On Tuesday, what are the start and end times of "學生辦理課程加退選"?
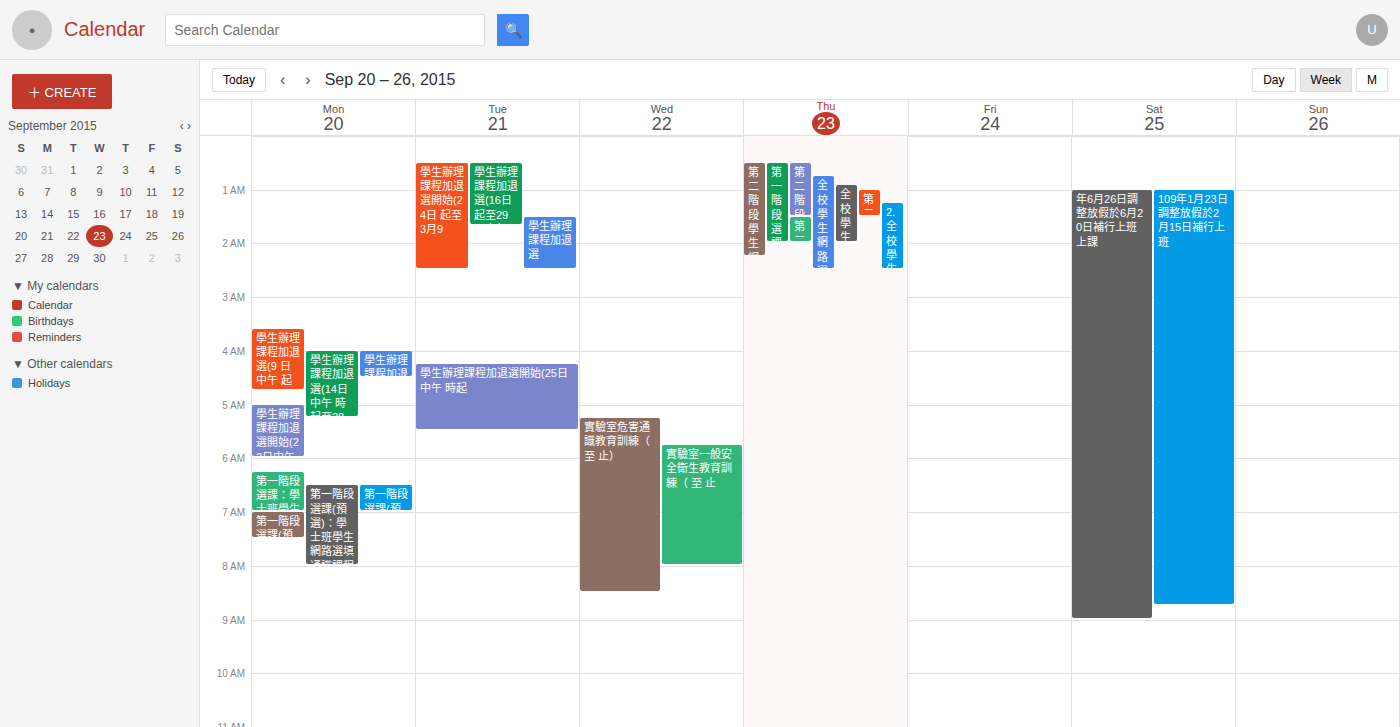
1:30 AM to 2:30 AM